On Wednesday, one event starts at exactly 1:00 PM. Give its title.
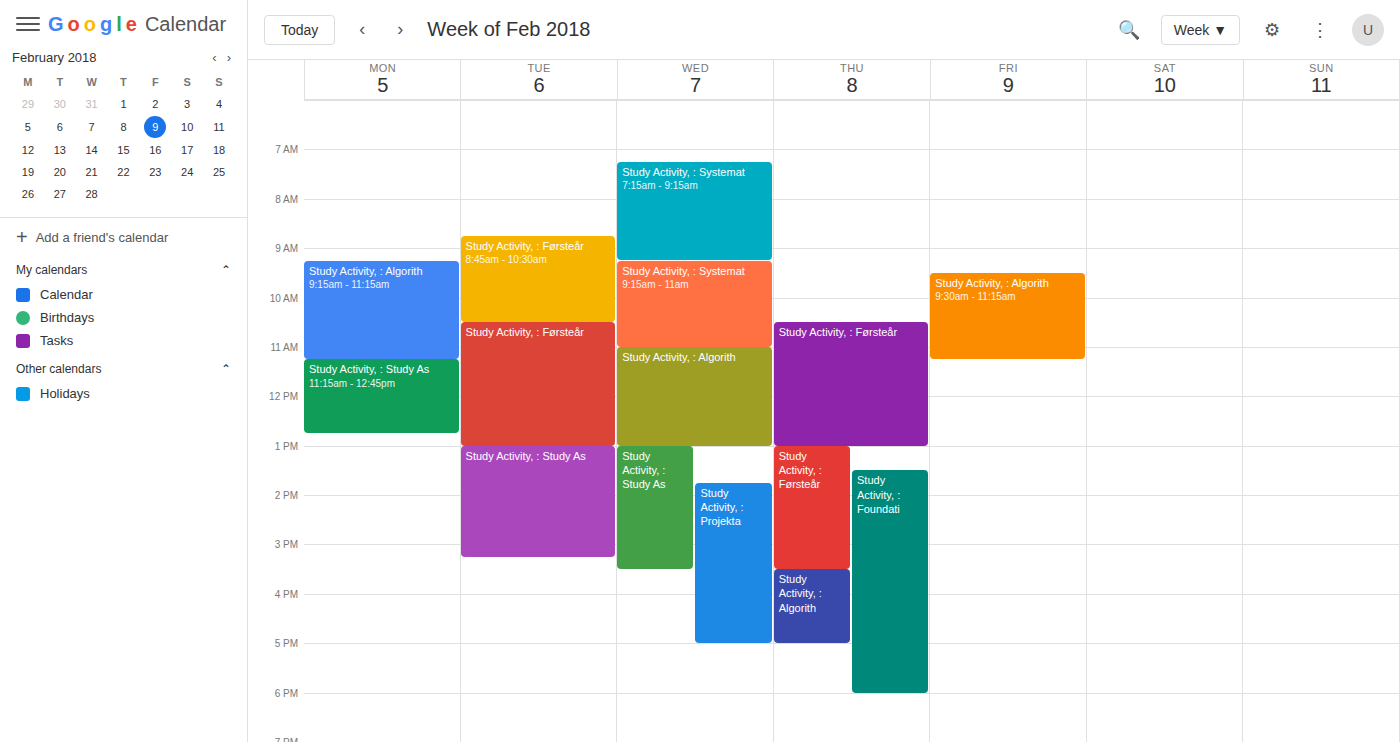
"Study Activity, : Study As"